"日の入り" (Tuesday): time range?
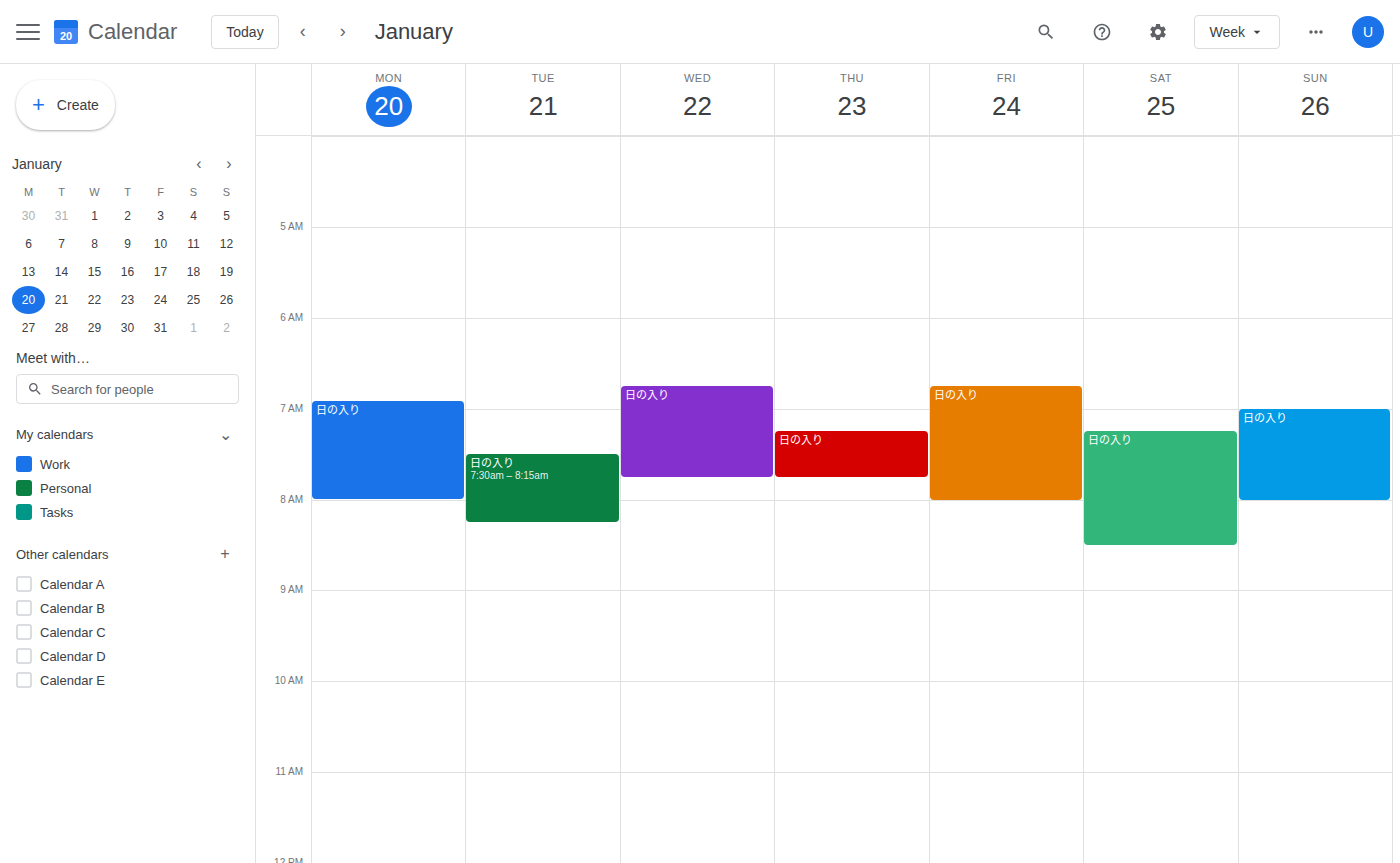
7:30 AM to 8:15 AM